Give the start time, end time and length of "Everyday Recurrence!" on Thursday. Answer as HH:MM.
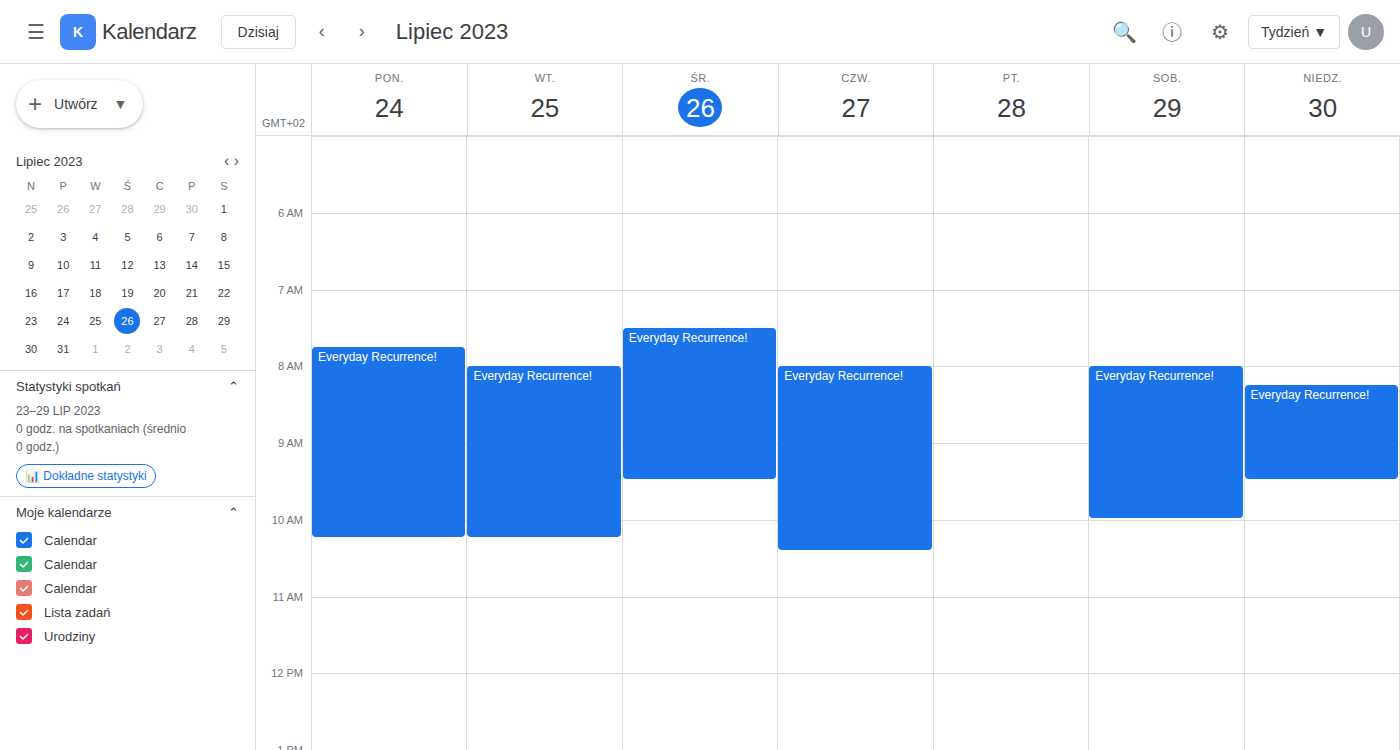
08:00 to 10:25, 2 hours 25 minutes